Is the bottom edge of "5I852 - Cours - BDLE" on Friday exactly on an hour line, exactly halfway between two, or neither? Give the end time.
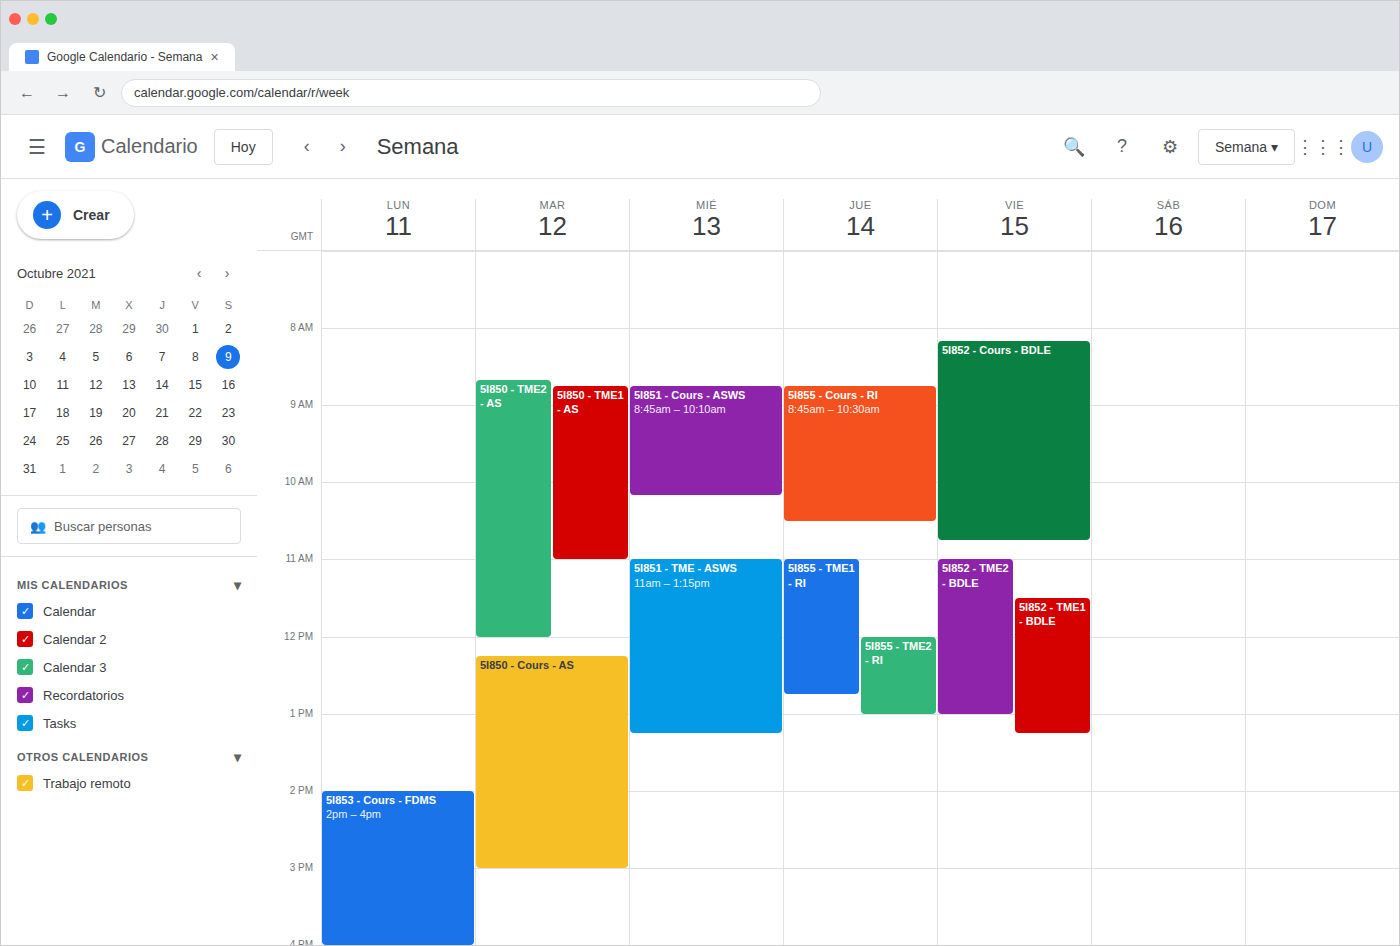
10:45 AM -- neither: three quarters of the way from the 10 AM line to the 11 AM line.